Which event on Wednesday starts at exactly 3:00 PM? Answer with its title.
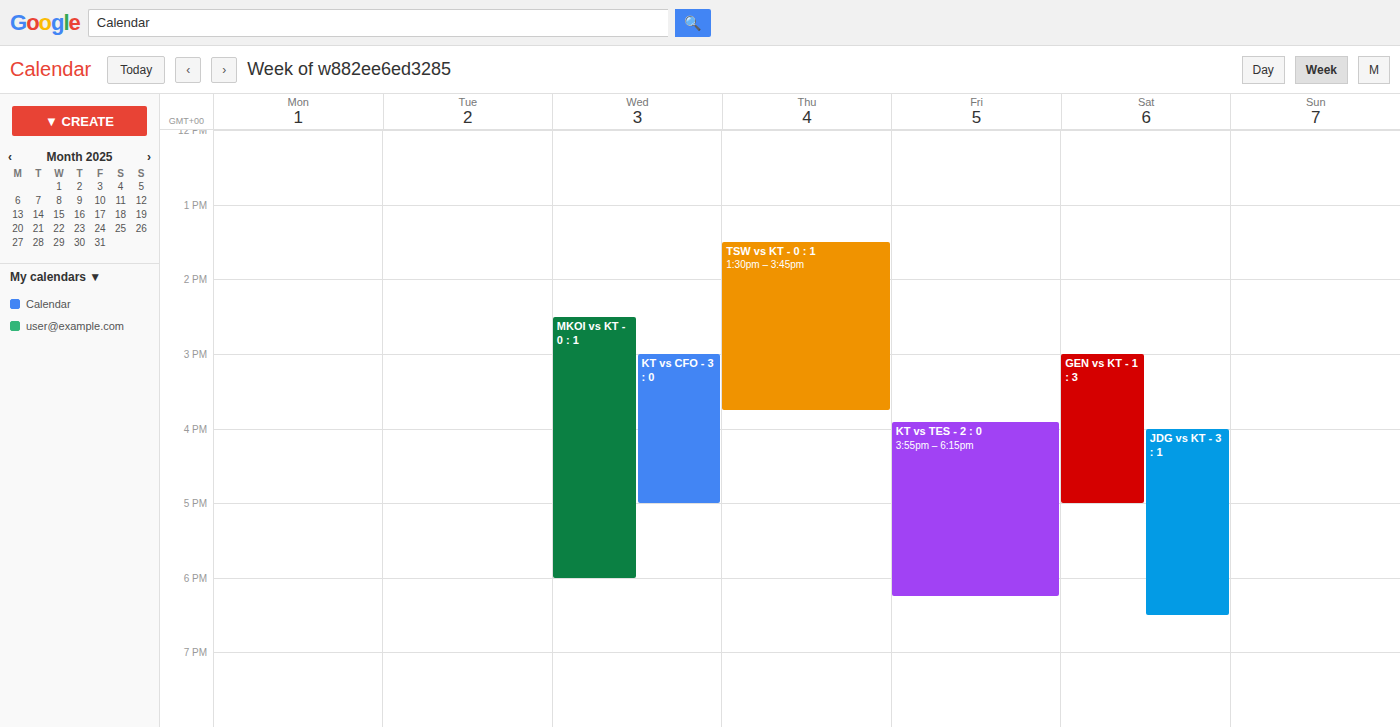
"KT vs CFO - 3 : 0"